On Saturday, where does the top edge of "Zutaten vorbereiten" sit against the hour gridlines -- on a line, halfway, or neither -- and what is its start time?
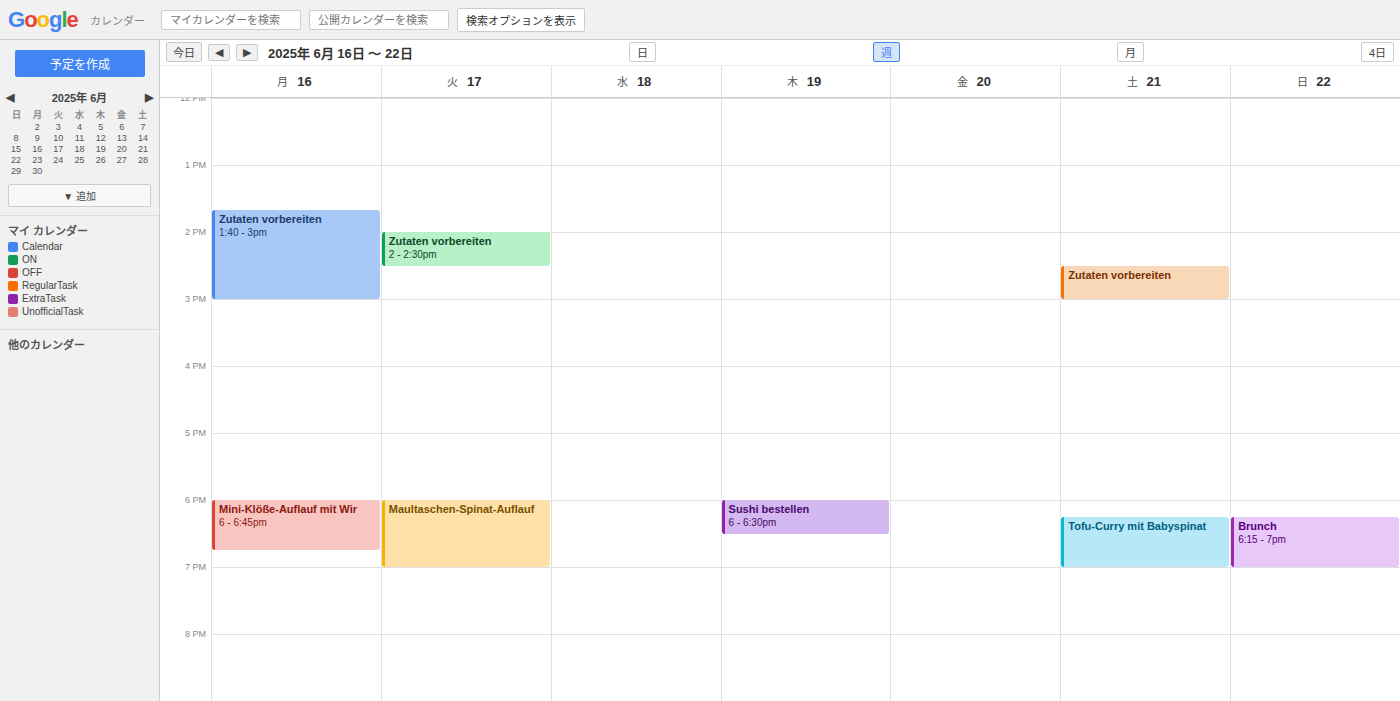
2:30 PM -- halfway between the 2 PM and 3 PM lines.